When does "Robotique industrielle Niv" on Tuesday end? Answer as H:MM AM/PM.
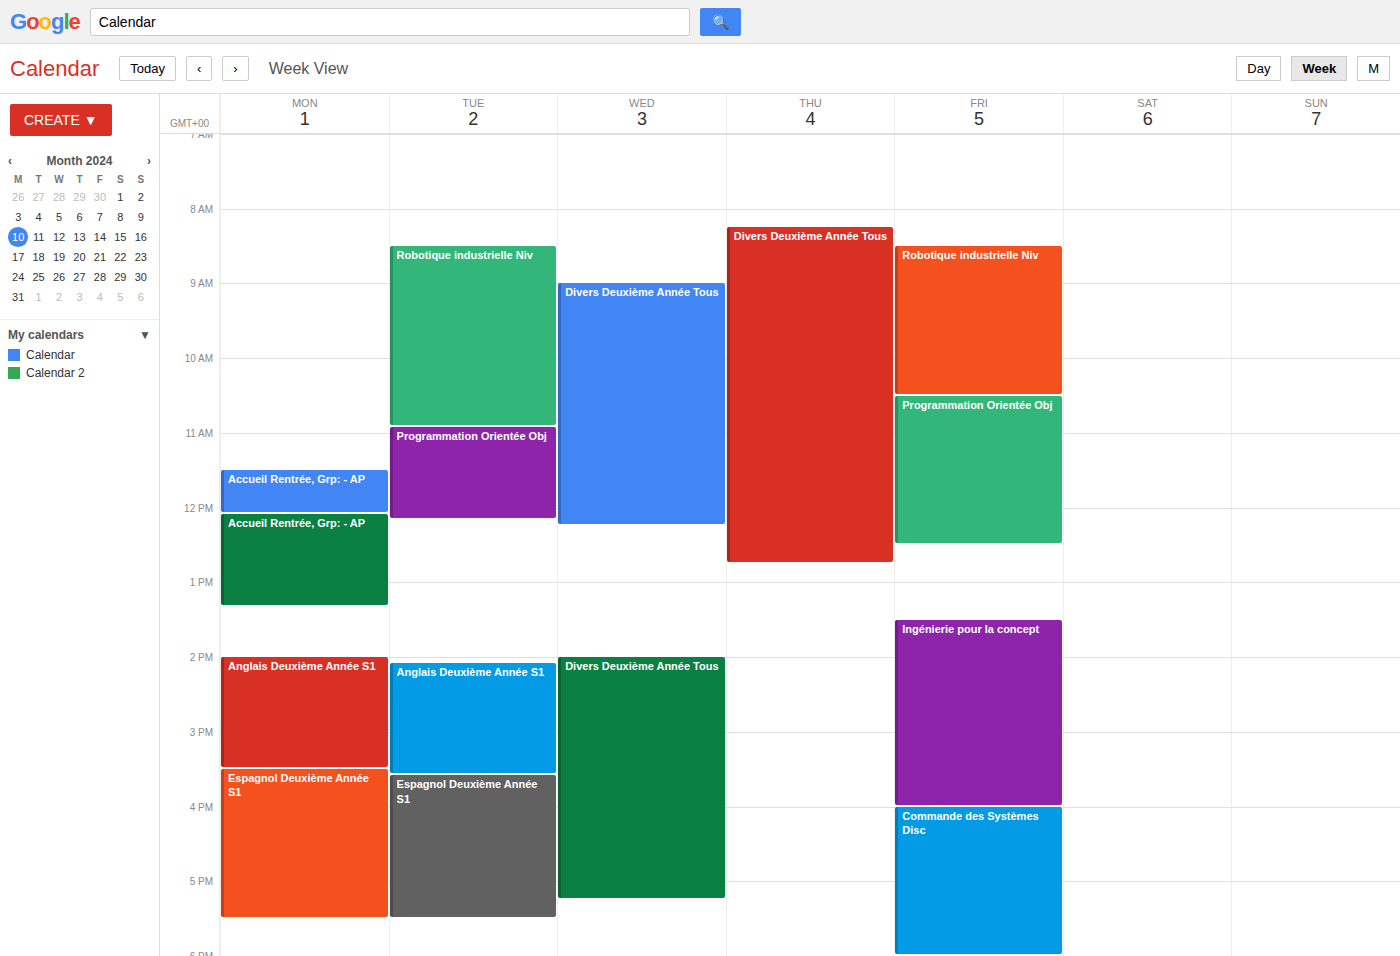
10:55 AM